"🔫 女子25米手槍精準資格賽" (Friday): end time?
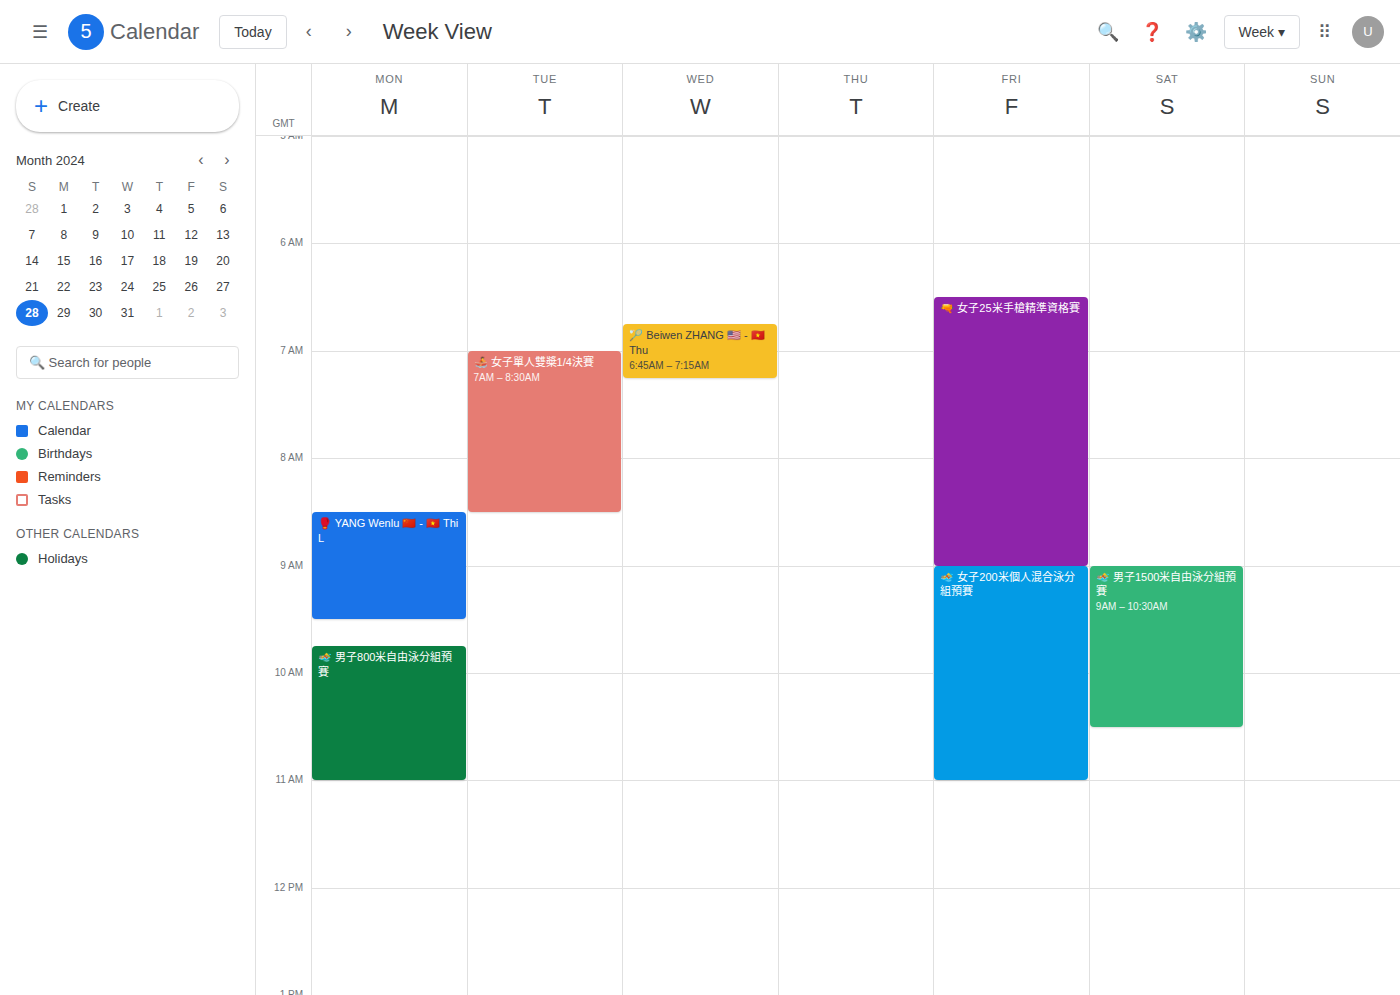
9:00 AM